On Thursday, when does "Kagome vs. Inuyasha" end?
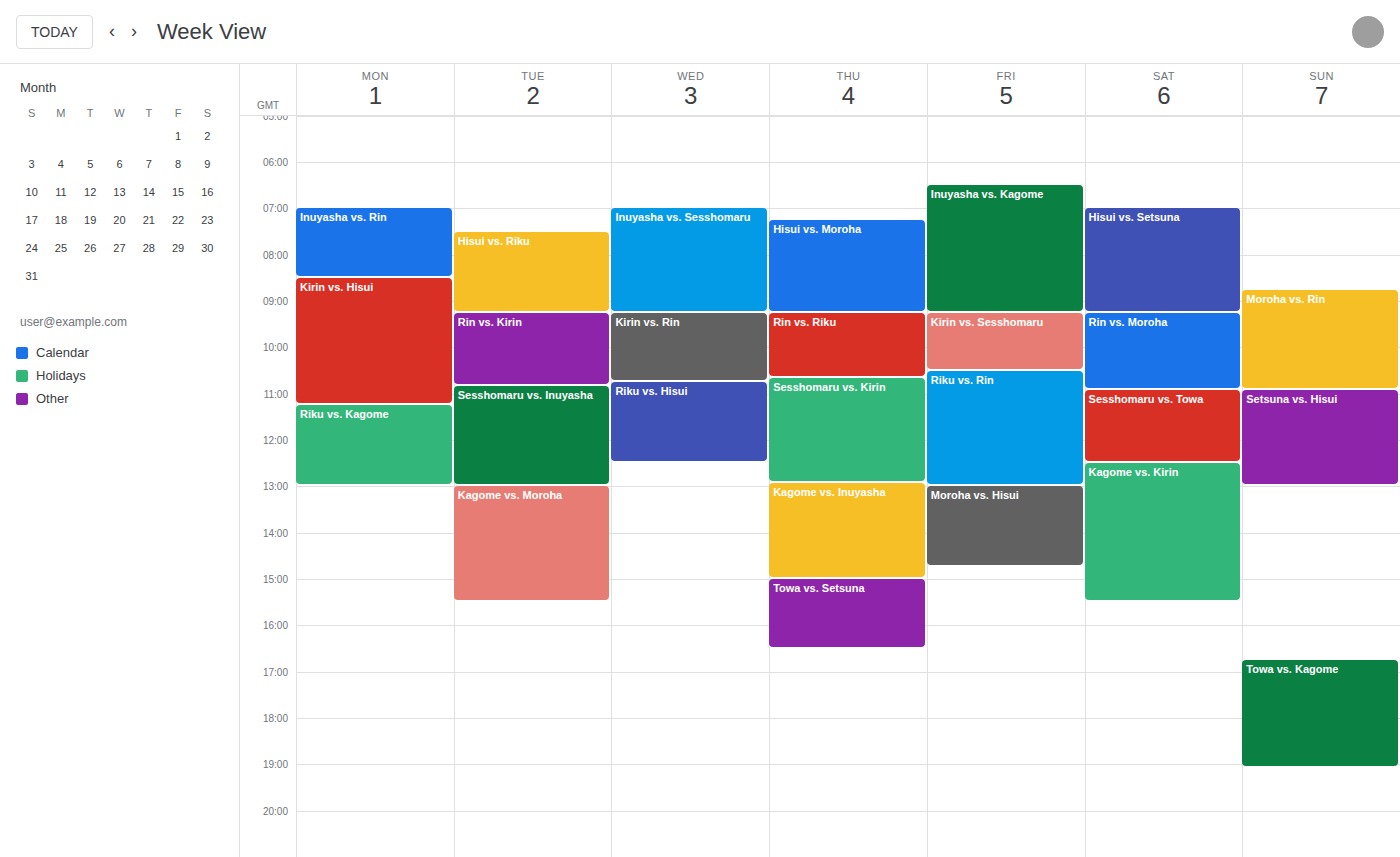
3:00 PM